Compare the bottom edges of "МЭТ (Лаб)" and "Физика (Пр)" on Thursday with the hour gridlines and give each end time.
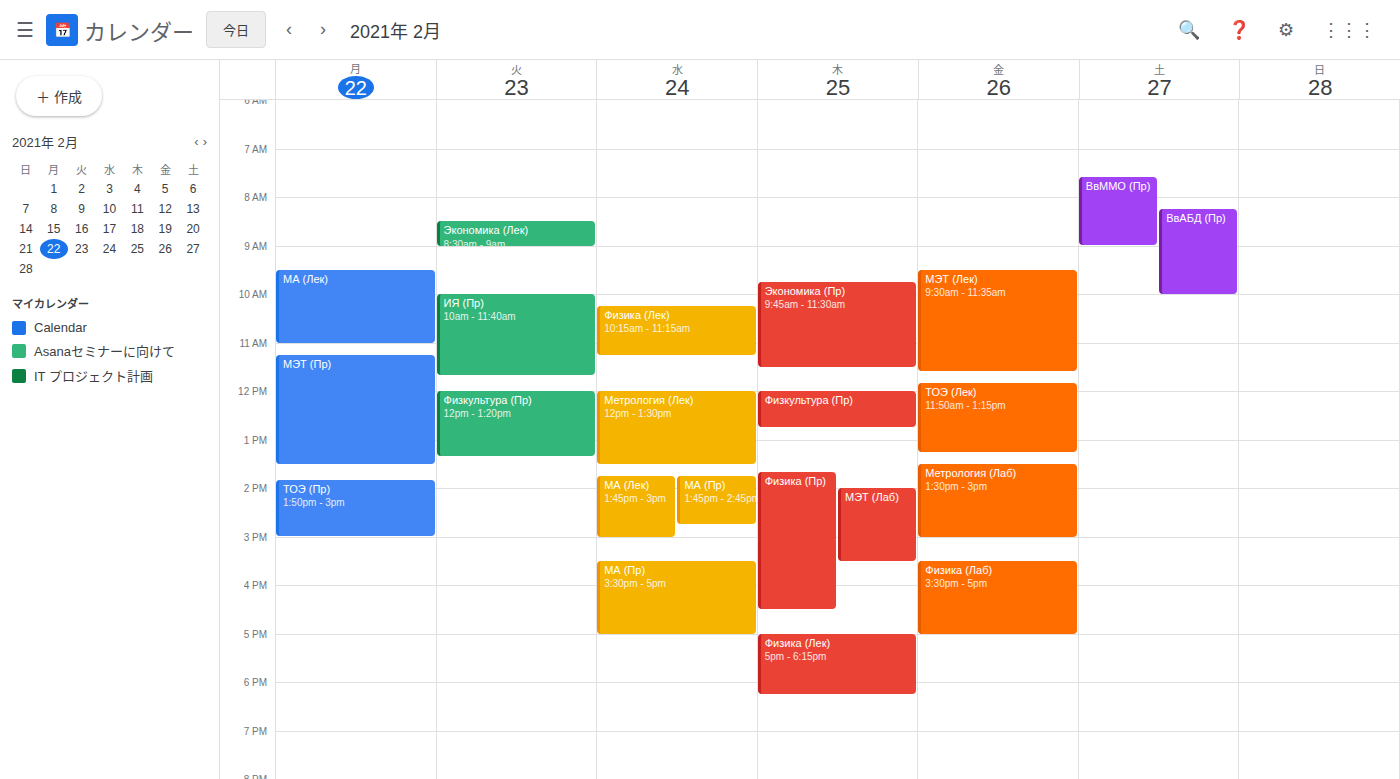
"МЭТ (Лаб)": 3:30 PM, halfway between the 3 PM and 4 PM lines. "Физика (Пр)": 4:30 PM, halfway between the 4 PM and 5 PM lines.